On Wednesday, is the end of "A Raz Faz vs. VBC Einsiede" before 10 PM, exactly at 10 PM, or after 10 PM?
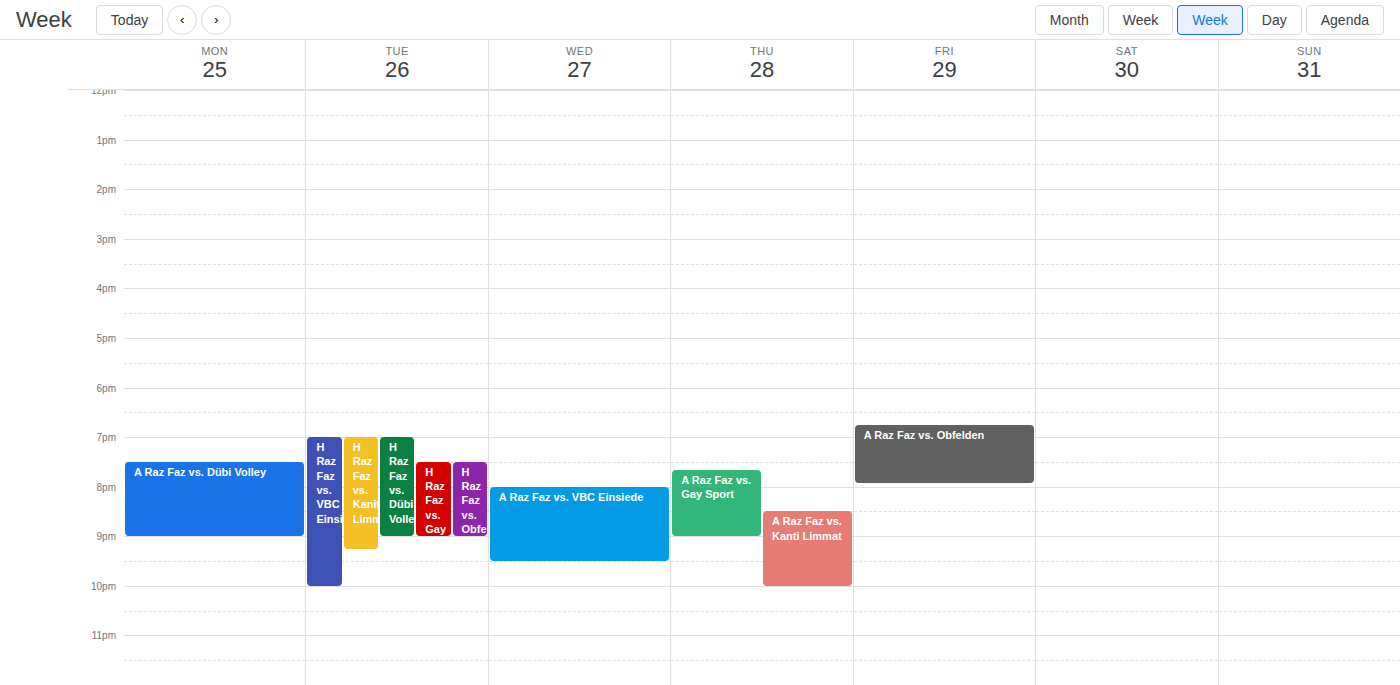
9:30 PM -- before 10 PM, 30 minutes above the 10 PM line.